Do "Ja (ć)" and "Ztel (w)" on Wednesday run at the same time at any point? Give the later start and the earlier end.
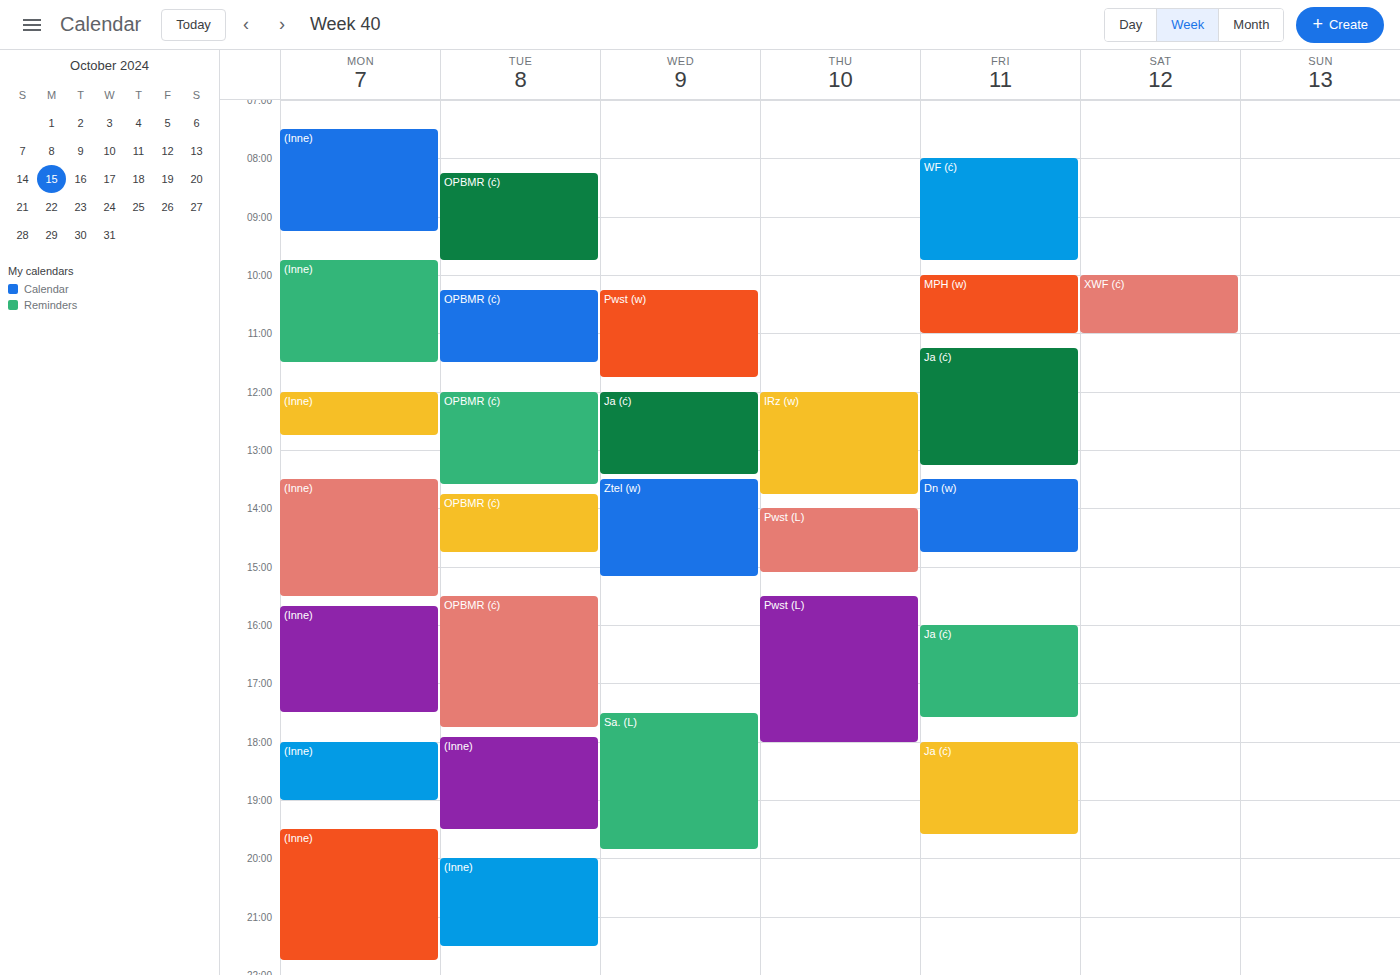
"Ja (ć)" ends at 13:25 and "Ztel (w)" starts at 13:30 -- no overlap.